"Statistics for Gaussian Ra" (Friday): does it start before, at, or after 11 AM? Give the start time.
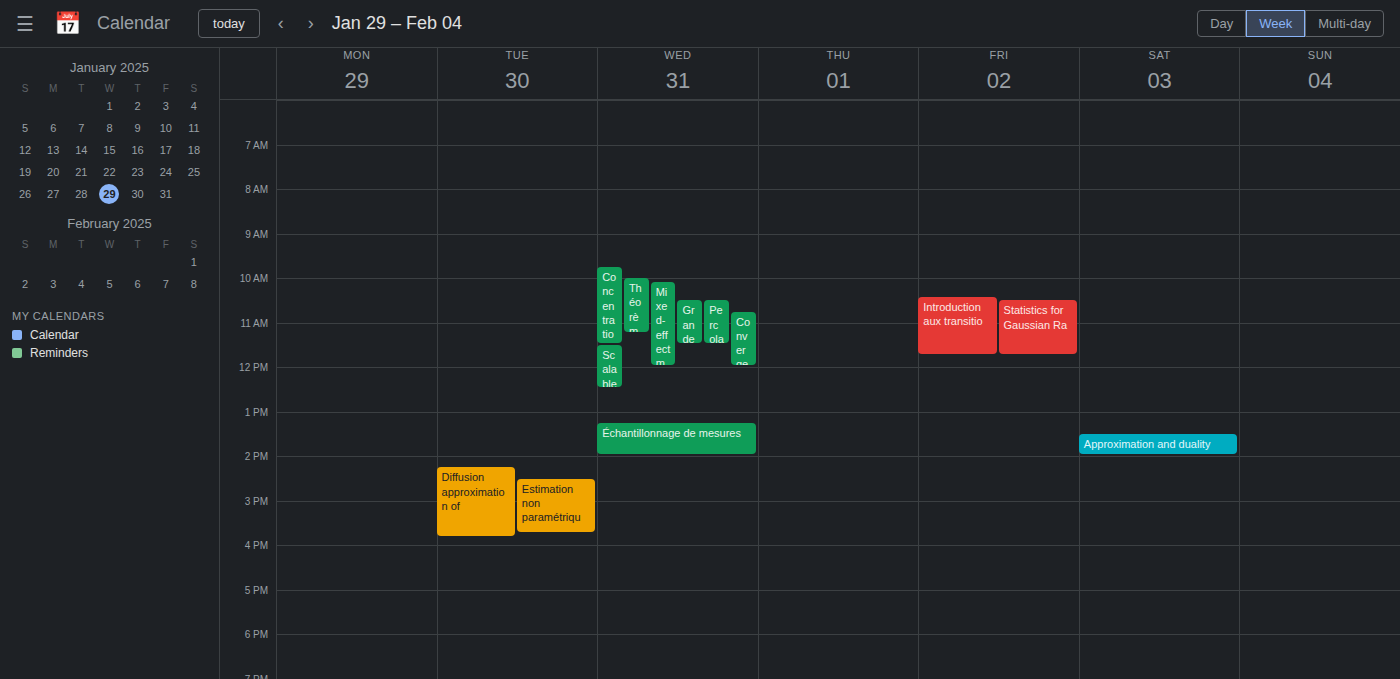
10:30 AM -- before 11 AM, 30 minutes above the 11 AM line.